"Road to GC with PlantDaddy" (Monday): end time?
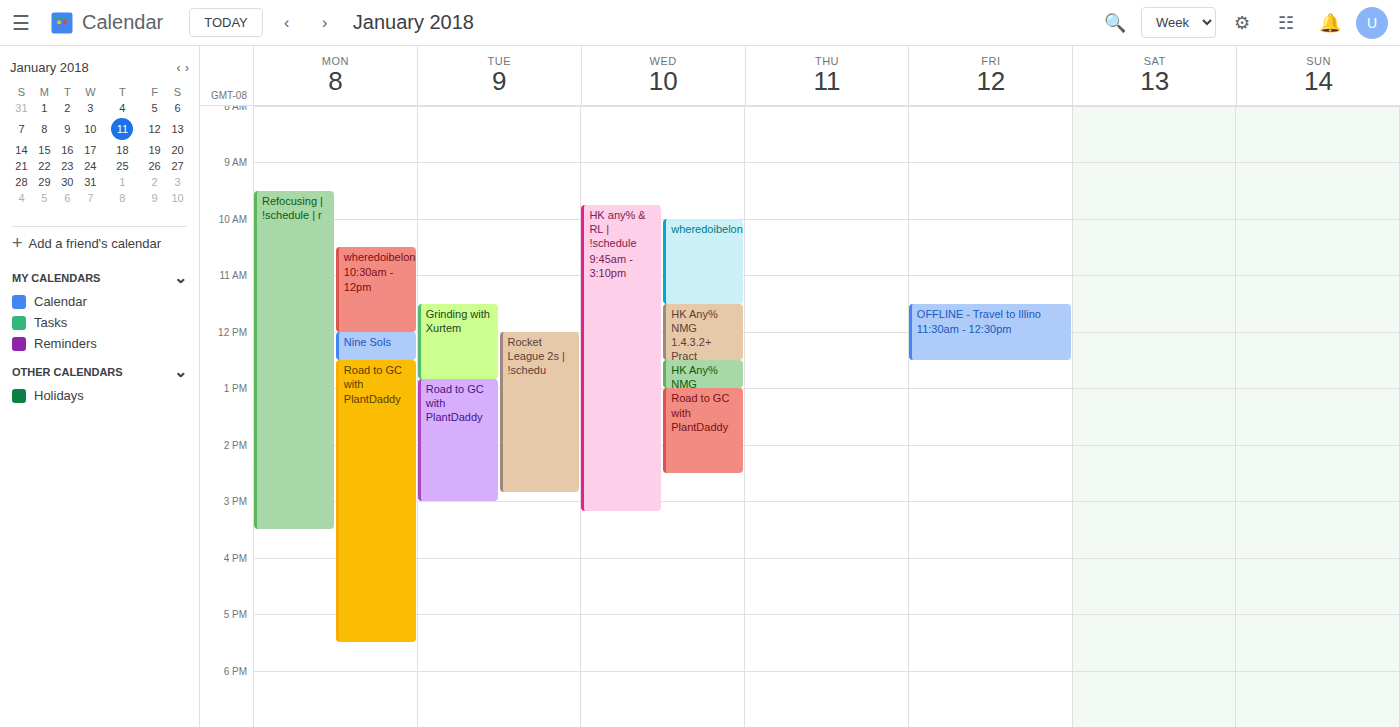
5:30 PM